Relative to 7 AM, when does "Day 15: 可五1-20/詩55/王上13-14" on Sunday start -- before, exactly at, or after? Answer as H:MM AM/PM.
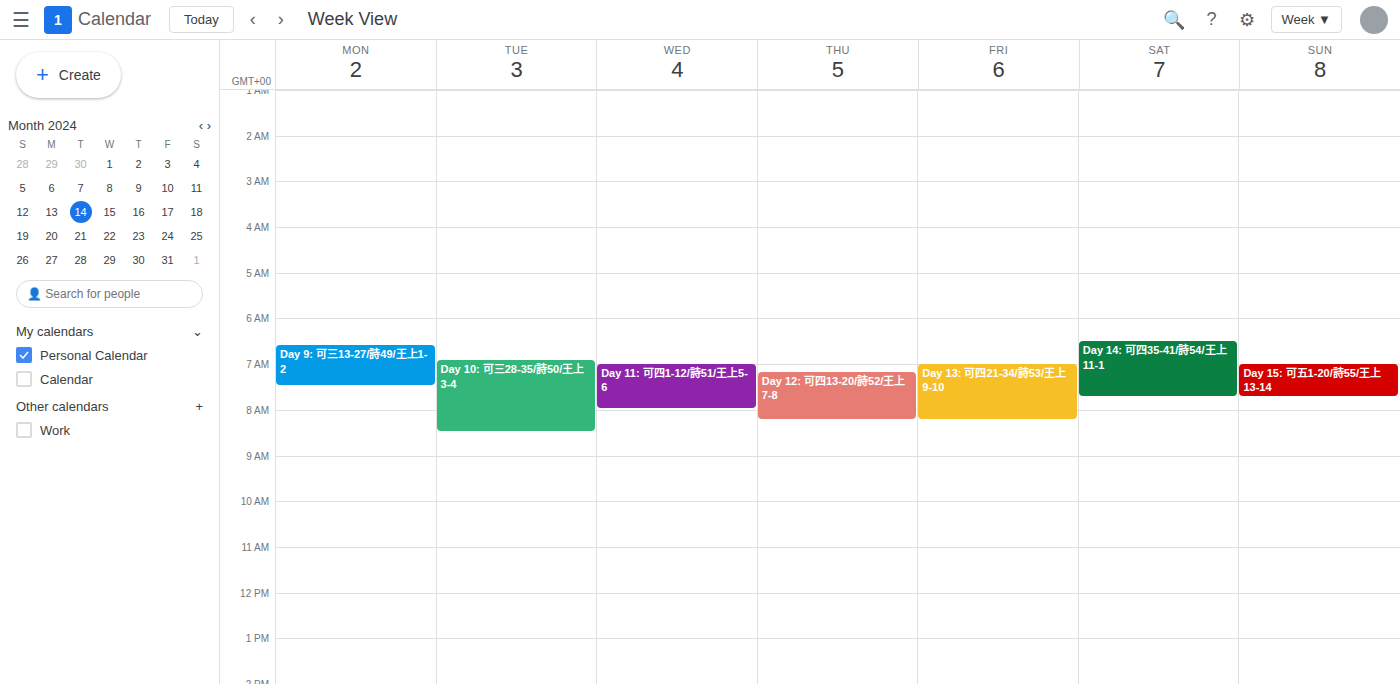
7:00 AM -- exactly at 7 AM, on the 7 AM line.